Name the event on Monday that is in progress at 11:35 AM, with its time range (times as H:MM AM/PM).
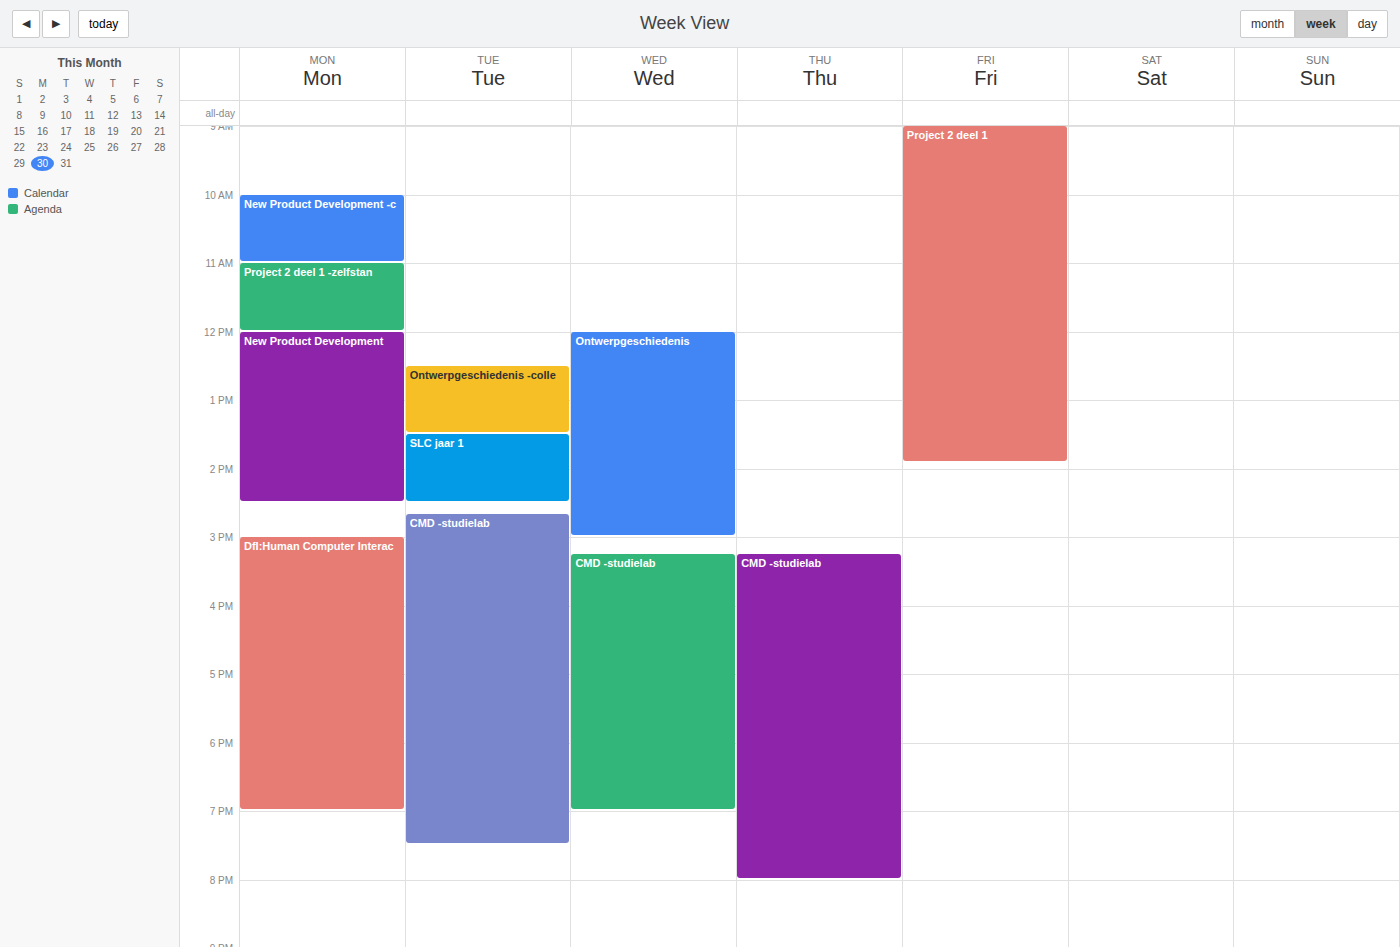
"Project 2 deel 1 -zelfstan", 11:00 AM to 12:00 PM